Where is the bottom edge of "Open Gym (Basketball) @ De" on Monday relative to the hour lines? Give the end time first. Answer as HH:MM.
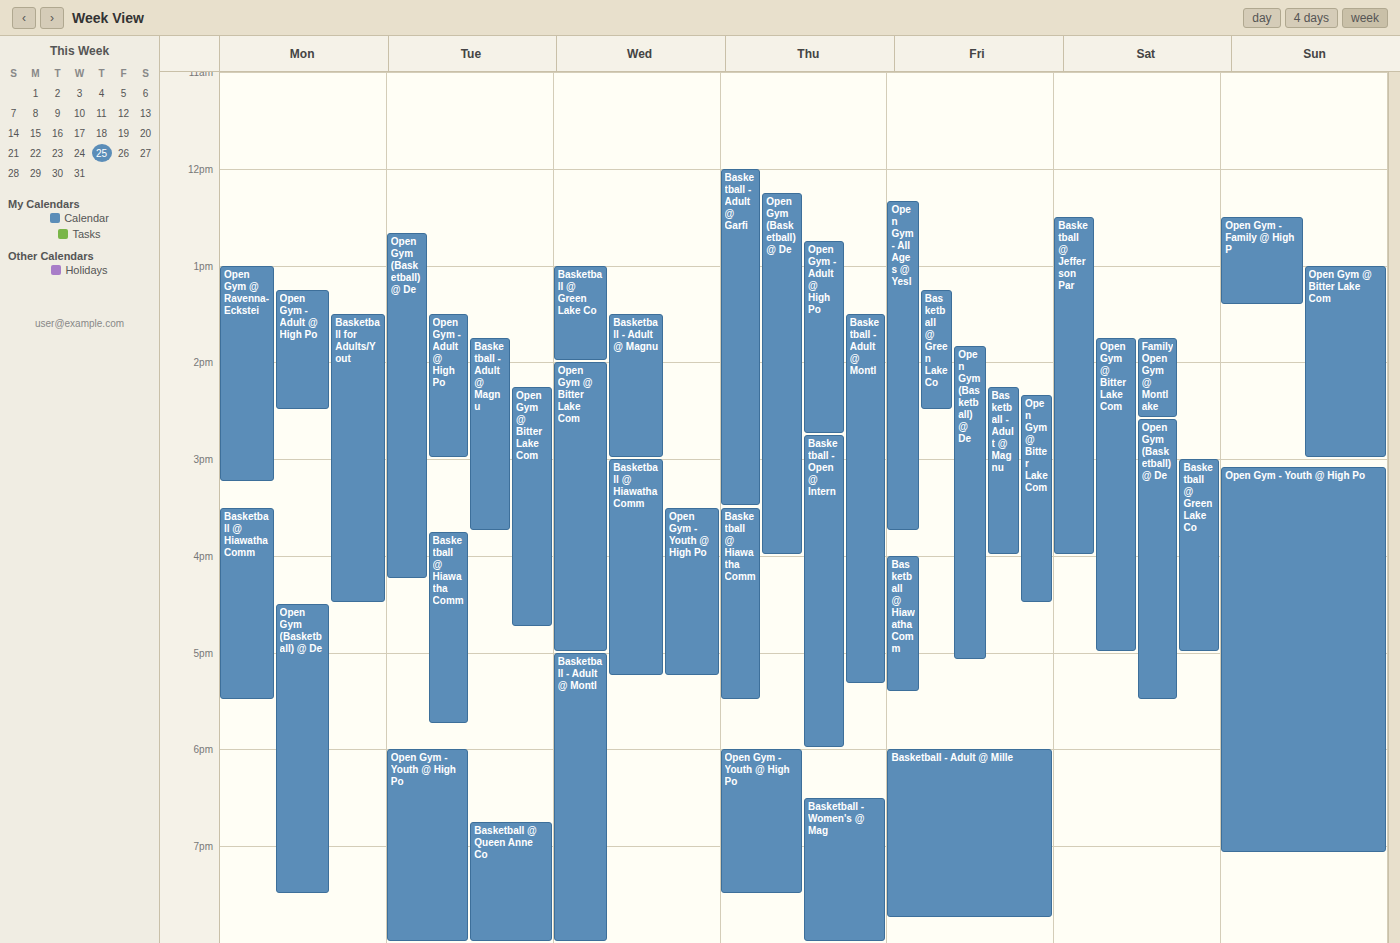
19:30 -- halfway between the 19:00 and 20:00 lines.